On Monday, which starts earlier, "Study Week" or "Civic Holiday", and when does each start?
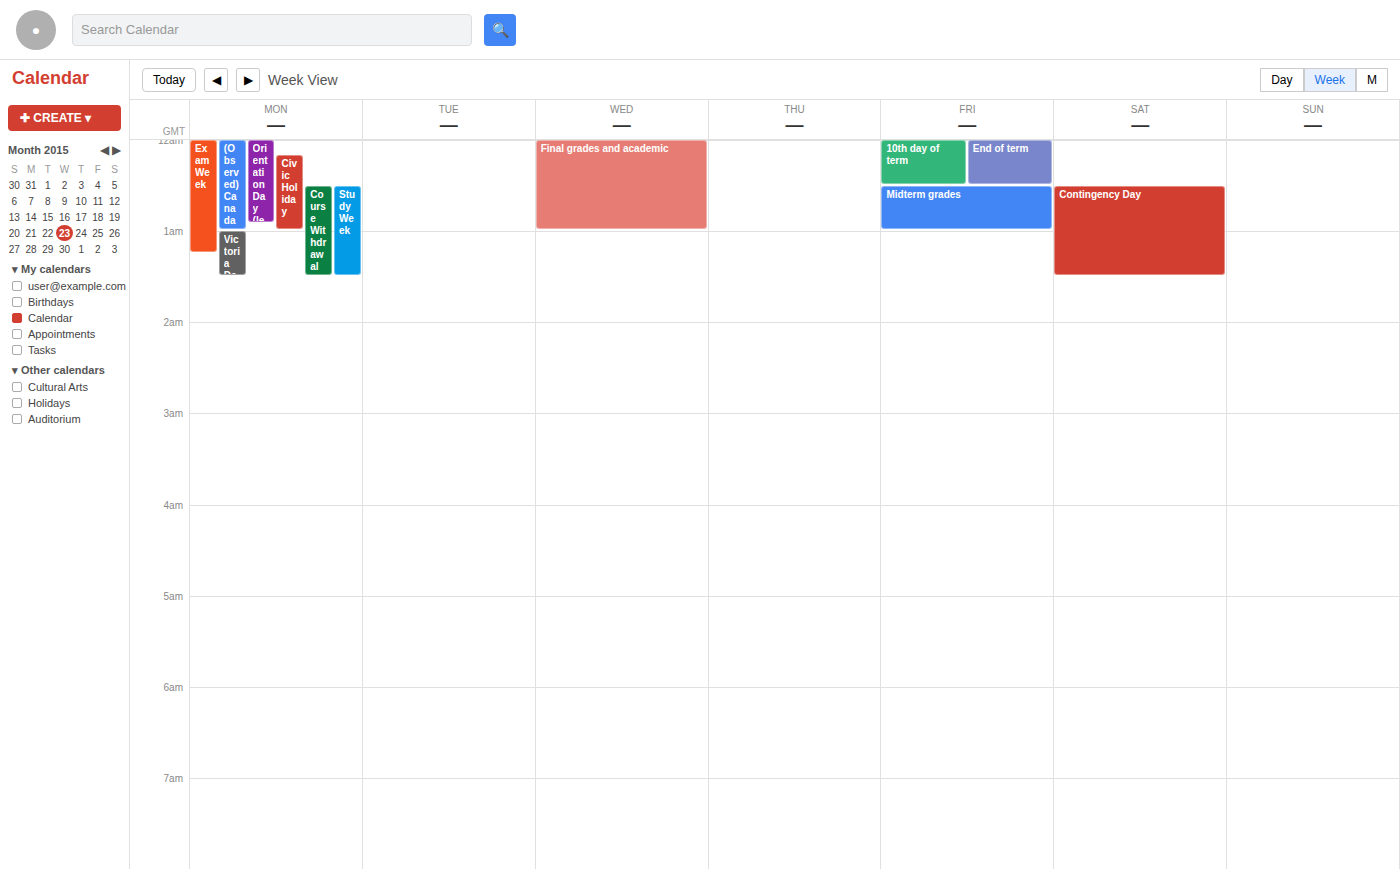
"Civic Holiday" 12:10 AM; "Study Week" 12:30 AM.